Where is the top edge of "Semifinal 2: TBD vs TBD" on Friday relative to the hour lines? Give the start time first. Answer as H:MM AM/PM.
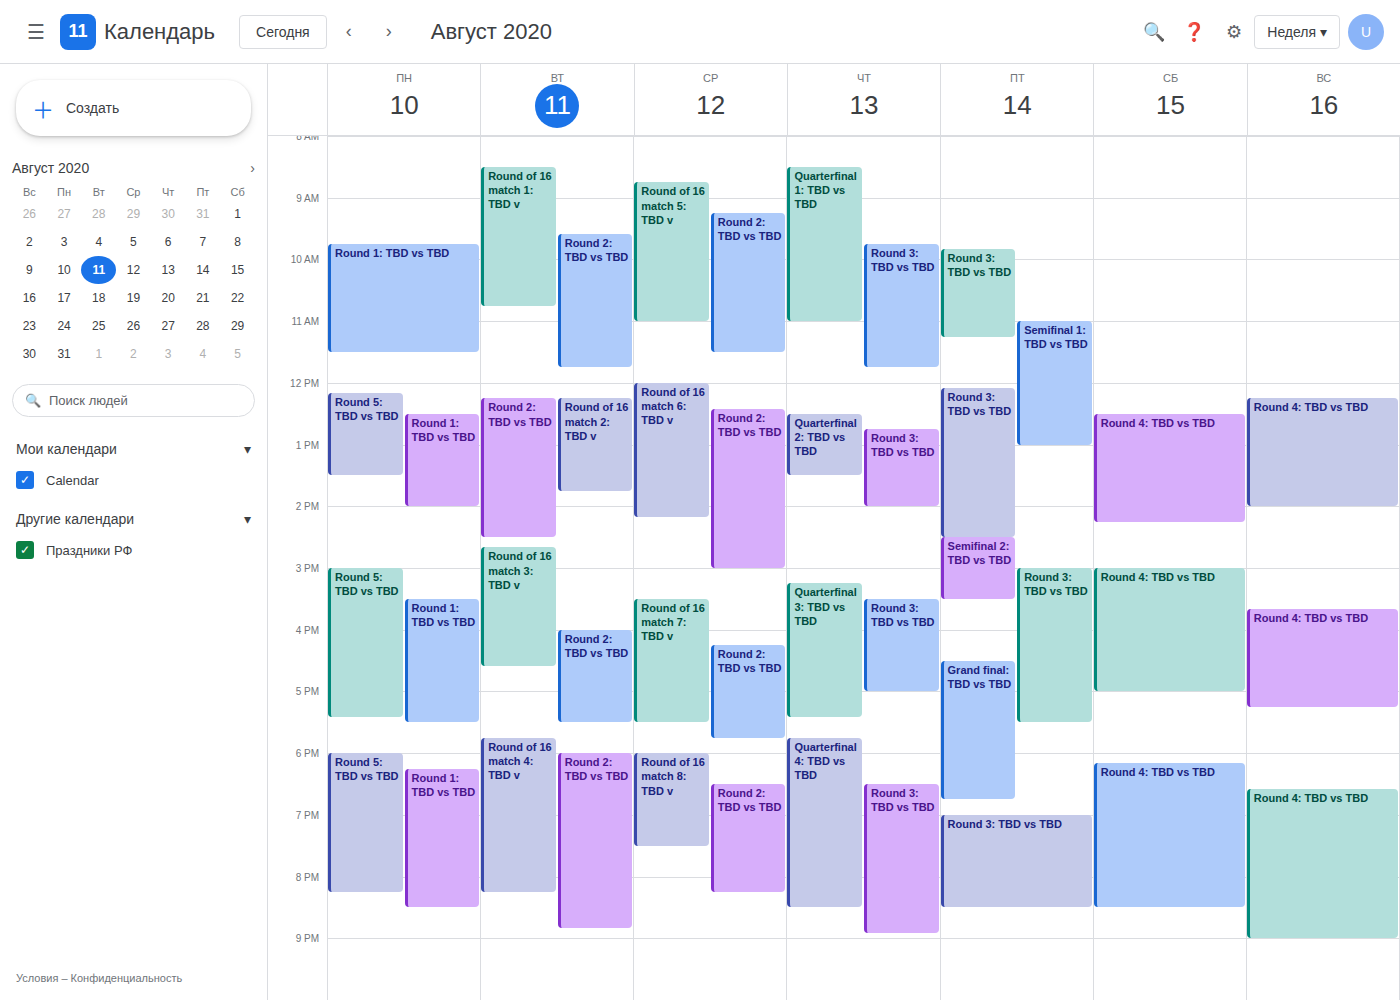
2:30 PM -- halfway between the 2 PM and 3 PM lines.